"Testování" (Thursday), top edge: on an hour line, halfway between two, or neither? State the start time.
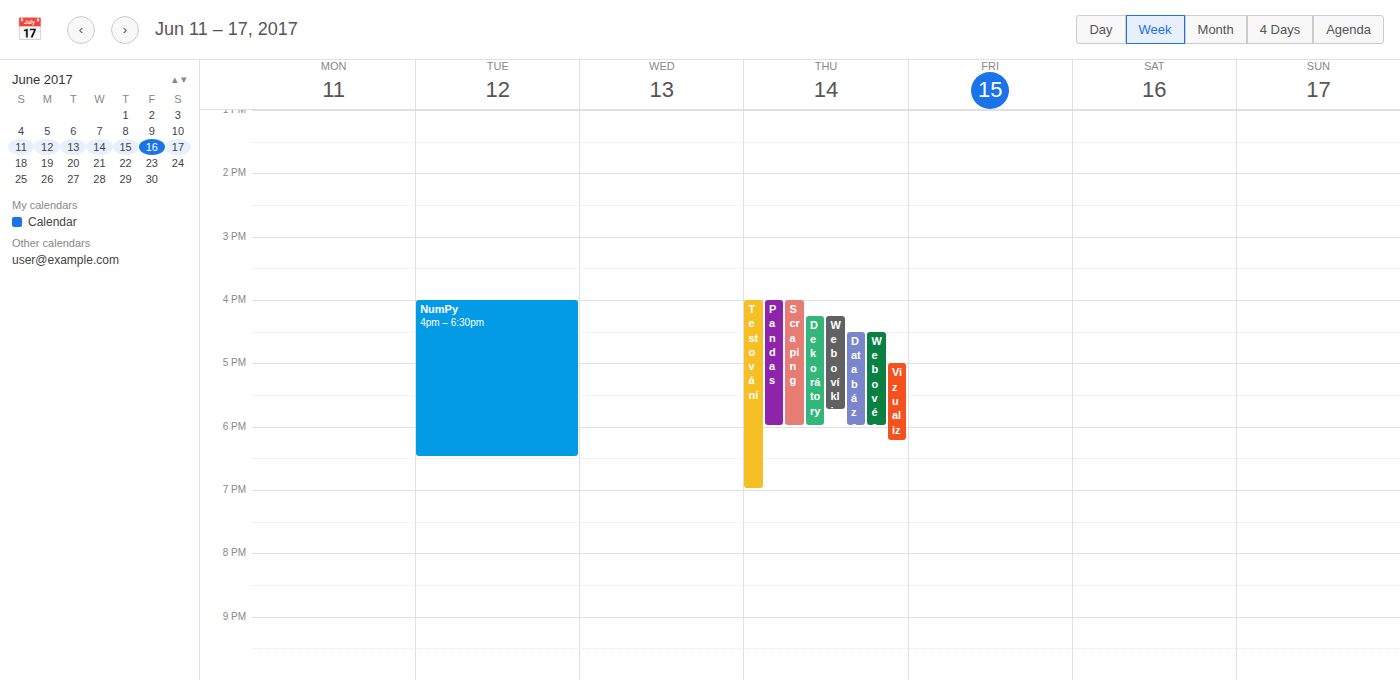
4:00 PM -- exactly on the 4 PM line.